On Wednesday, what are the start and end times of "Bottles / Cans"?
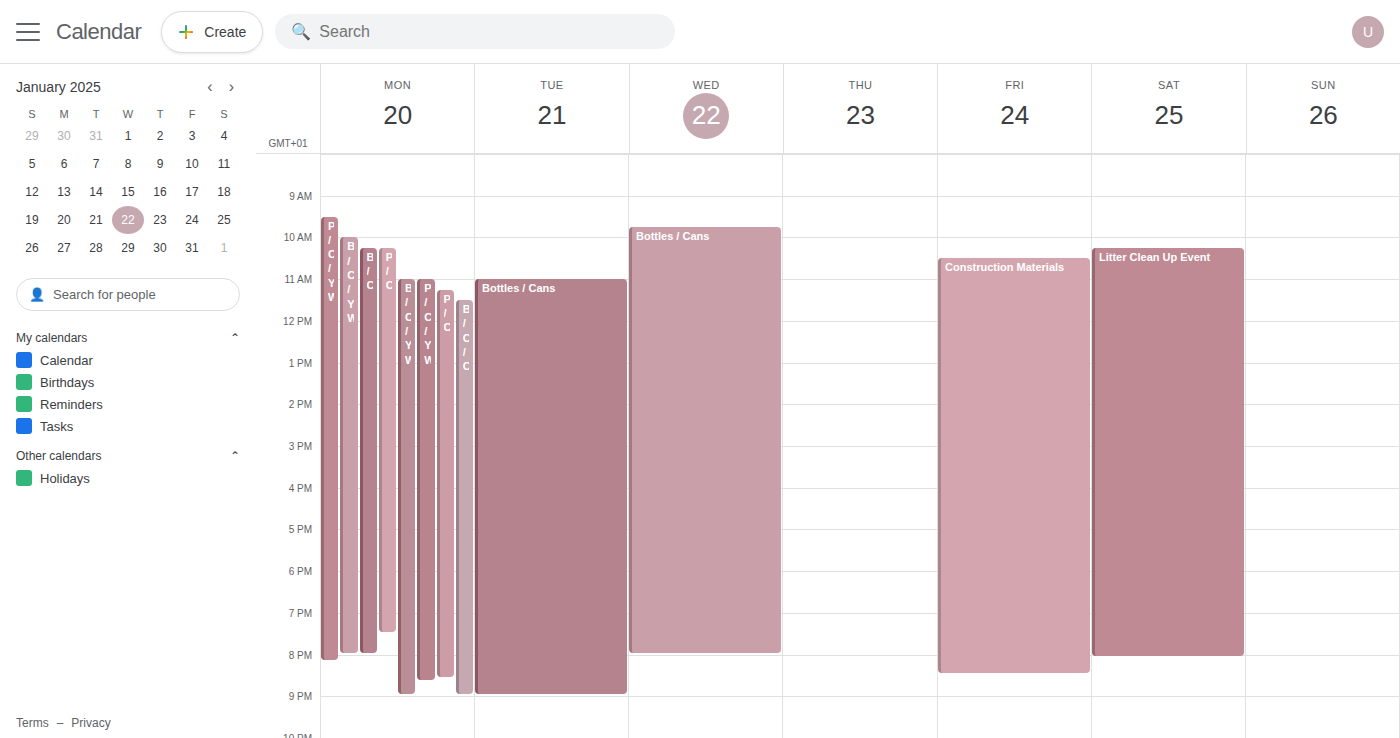
9:45 AM to 8:00 PM